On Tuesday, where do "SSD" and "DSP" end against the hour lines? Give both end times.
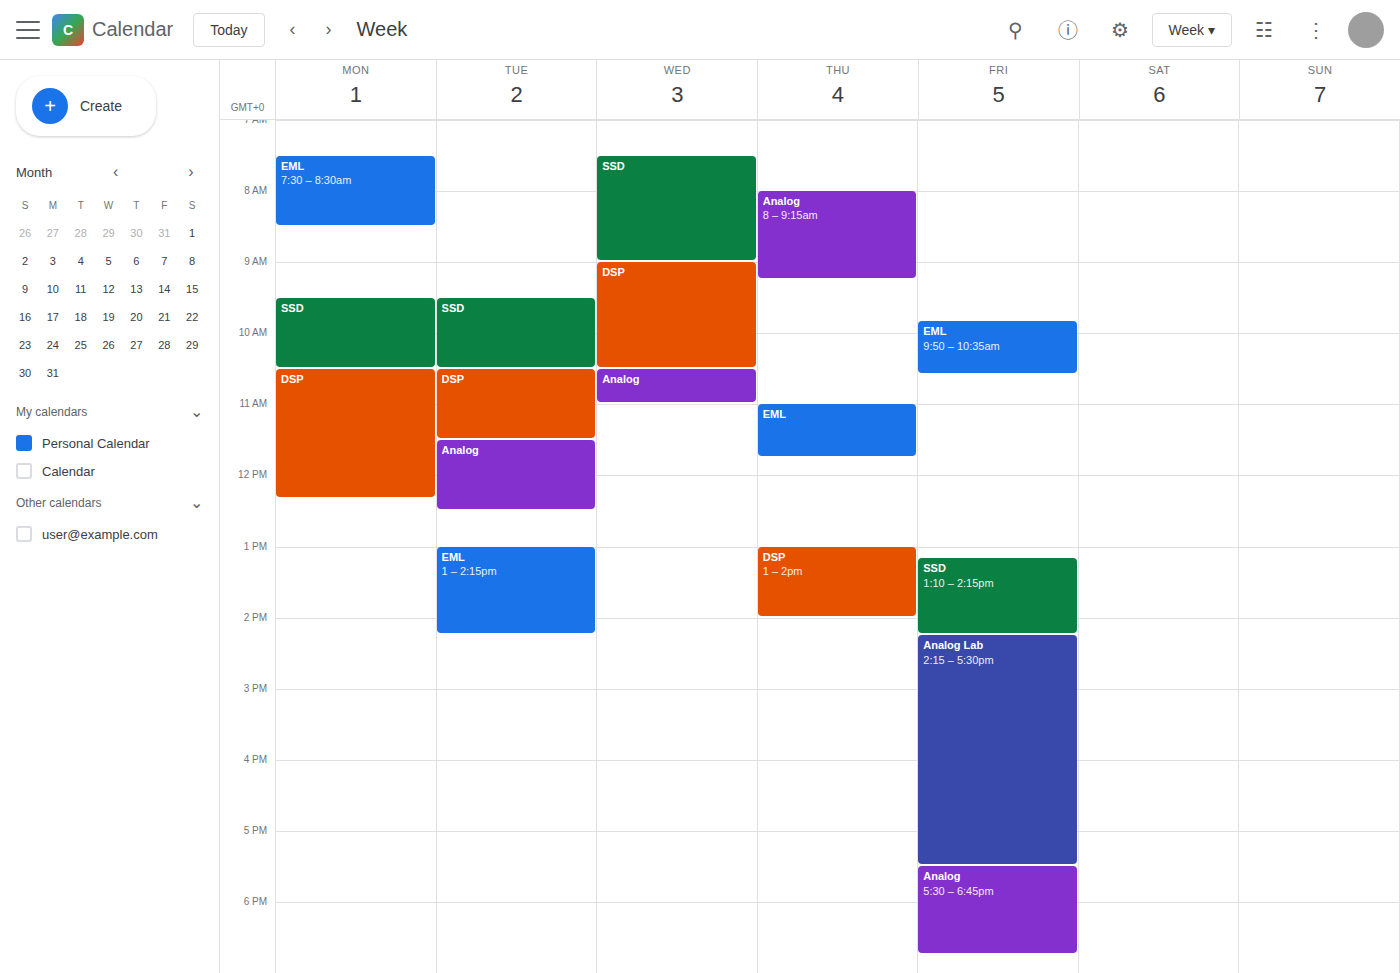
"SSD": 10:30 AM, halfway between the 10 AM and 11 AM lines. "DSP": 11:30 AM, halfway between the 11 AM and 12 PM lines.